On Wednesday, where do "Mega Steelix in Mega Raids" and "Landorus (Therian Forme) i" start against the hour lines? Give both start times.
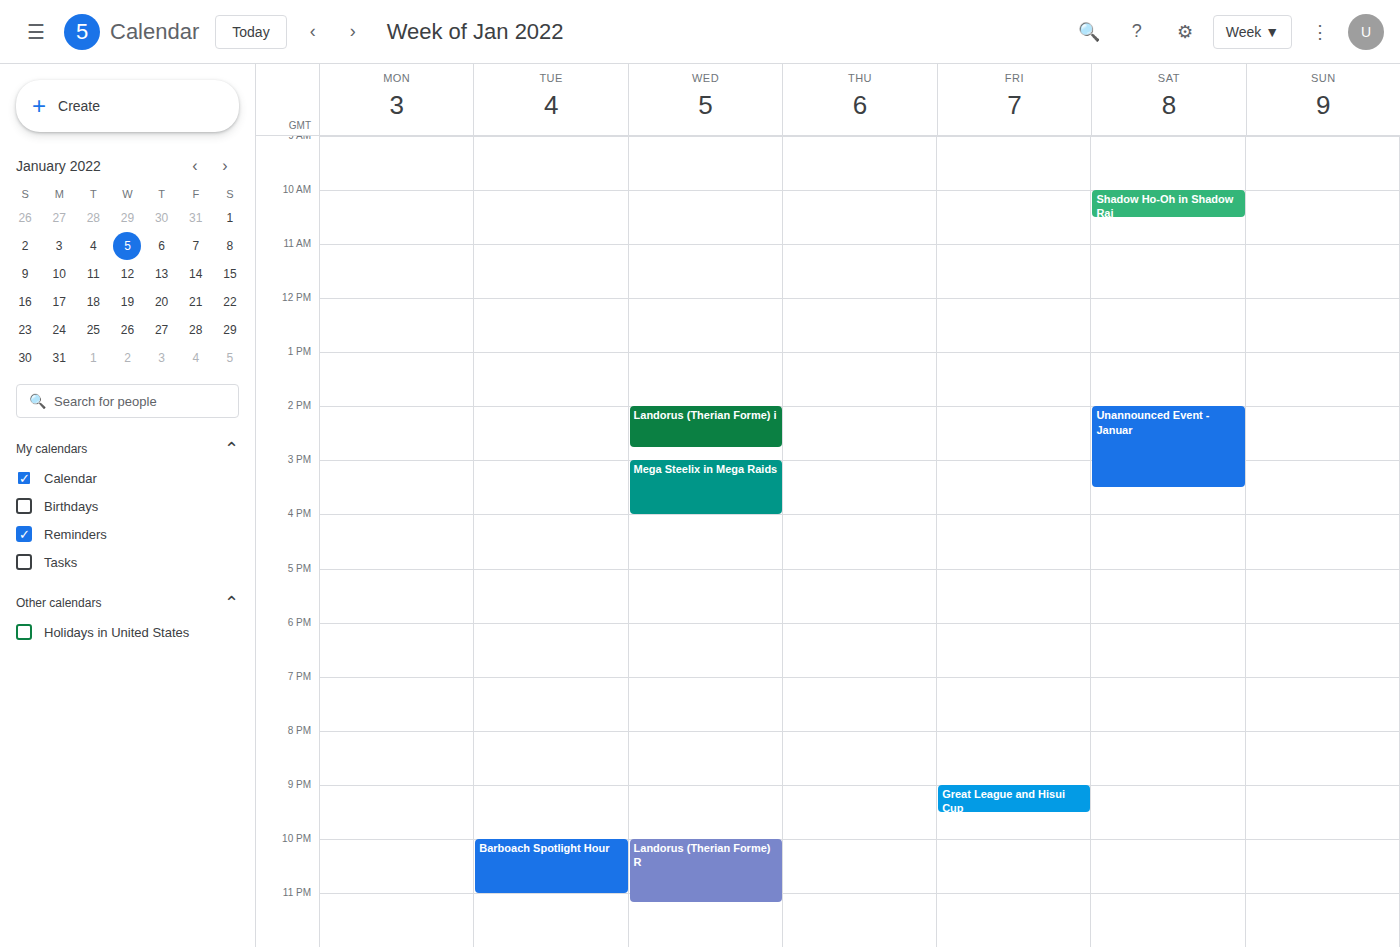
"Mega Steelix in Mega Raids": 15:00, exactly on the 15:00 line. "Landorus (Therian Forme) i": 14:00, exactly on the 14:00 line.